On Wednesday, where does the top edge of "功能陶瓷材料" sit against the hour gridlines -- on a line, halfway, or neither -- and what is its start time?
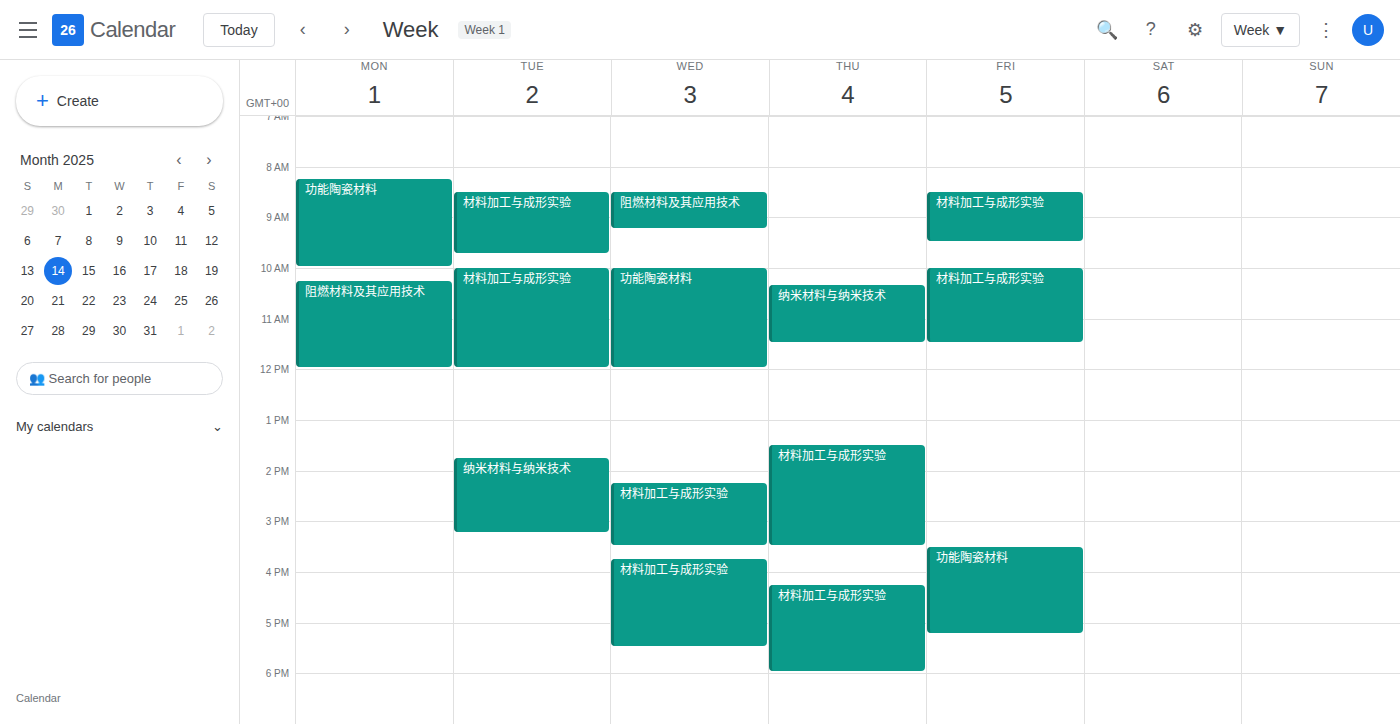
10:00 AM -- exactly on the 10 AM line.